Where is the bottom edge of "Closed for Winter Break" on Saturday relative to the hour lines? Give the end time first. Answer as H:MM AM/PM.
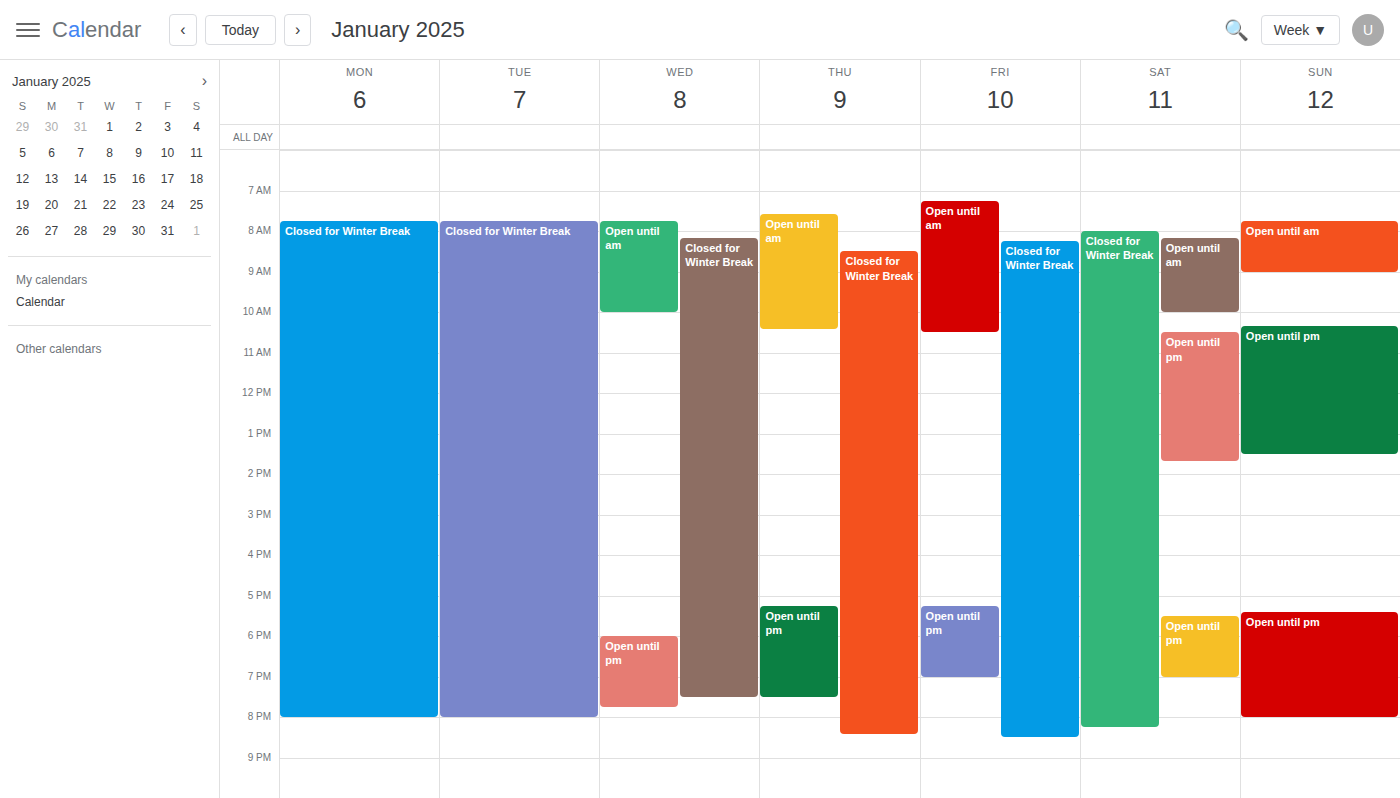
8:15 PM -- neither: a quarter of the way from the 8 PM line to the 9 PM line.